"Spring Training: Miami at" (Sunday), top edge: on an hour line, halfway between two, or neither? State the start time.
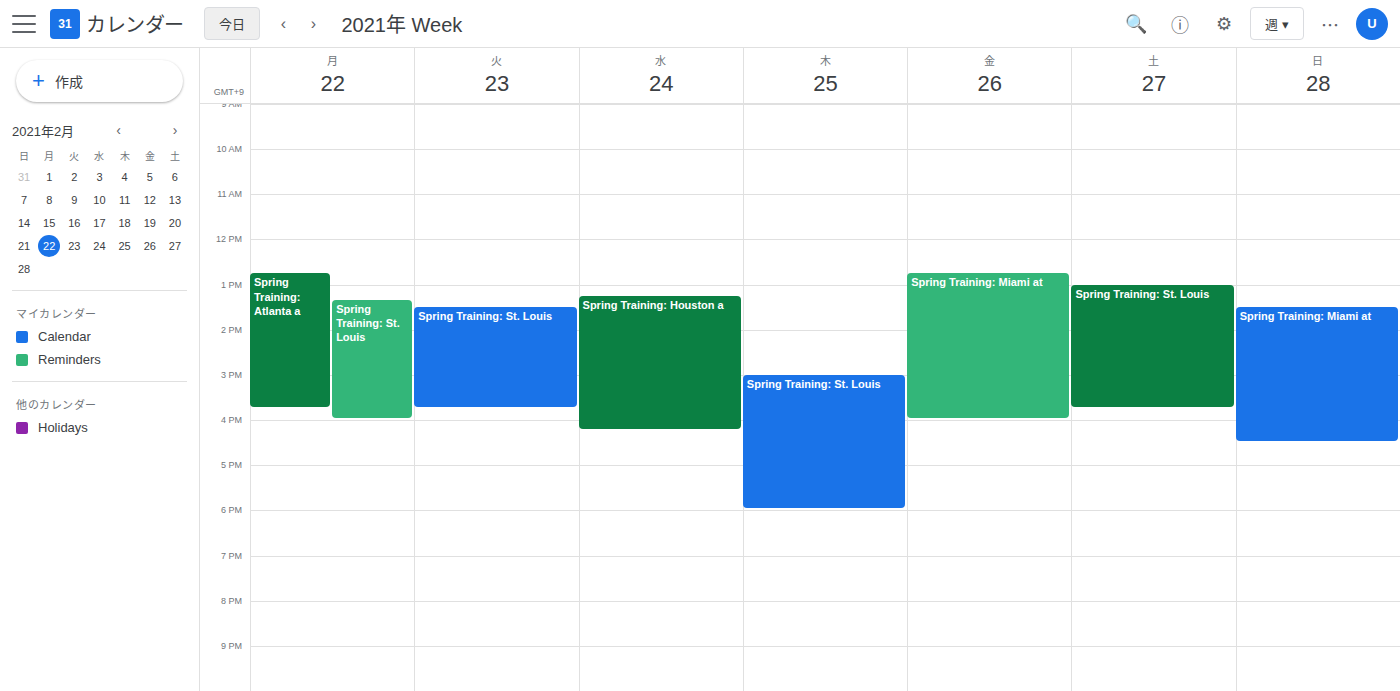
1:30 PM -- halfway between the 1 PM and 2 PM lines.